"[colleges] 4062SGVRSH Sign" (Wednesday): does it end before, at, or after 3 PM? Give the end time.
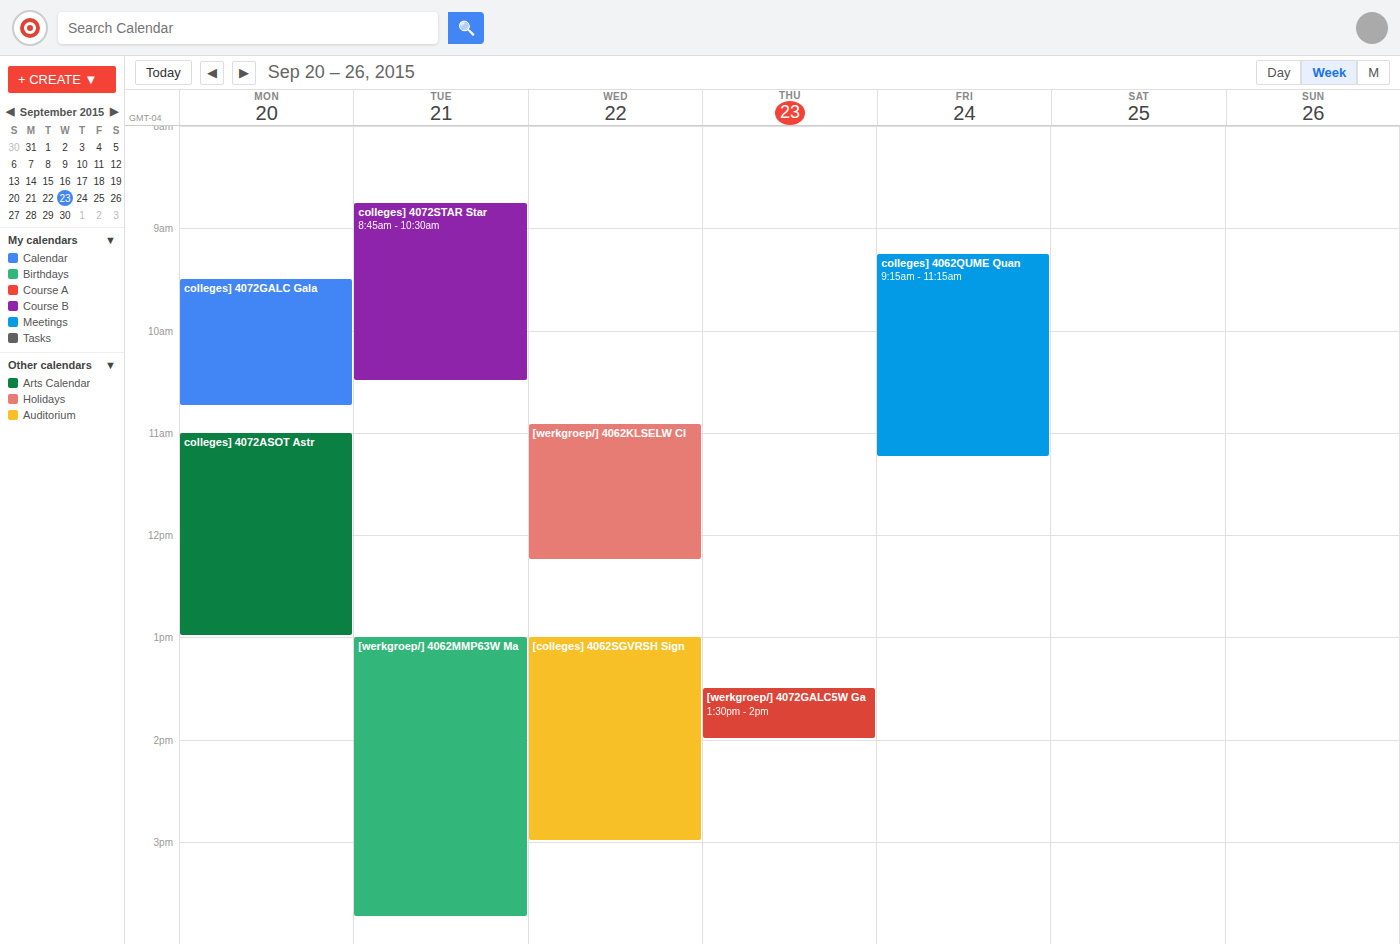
3:00 PM -- exactly at 3 PM, on the 3 PM line.